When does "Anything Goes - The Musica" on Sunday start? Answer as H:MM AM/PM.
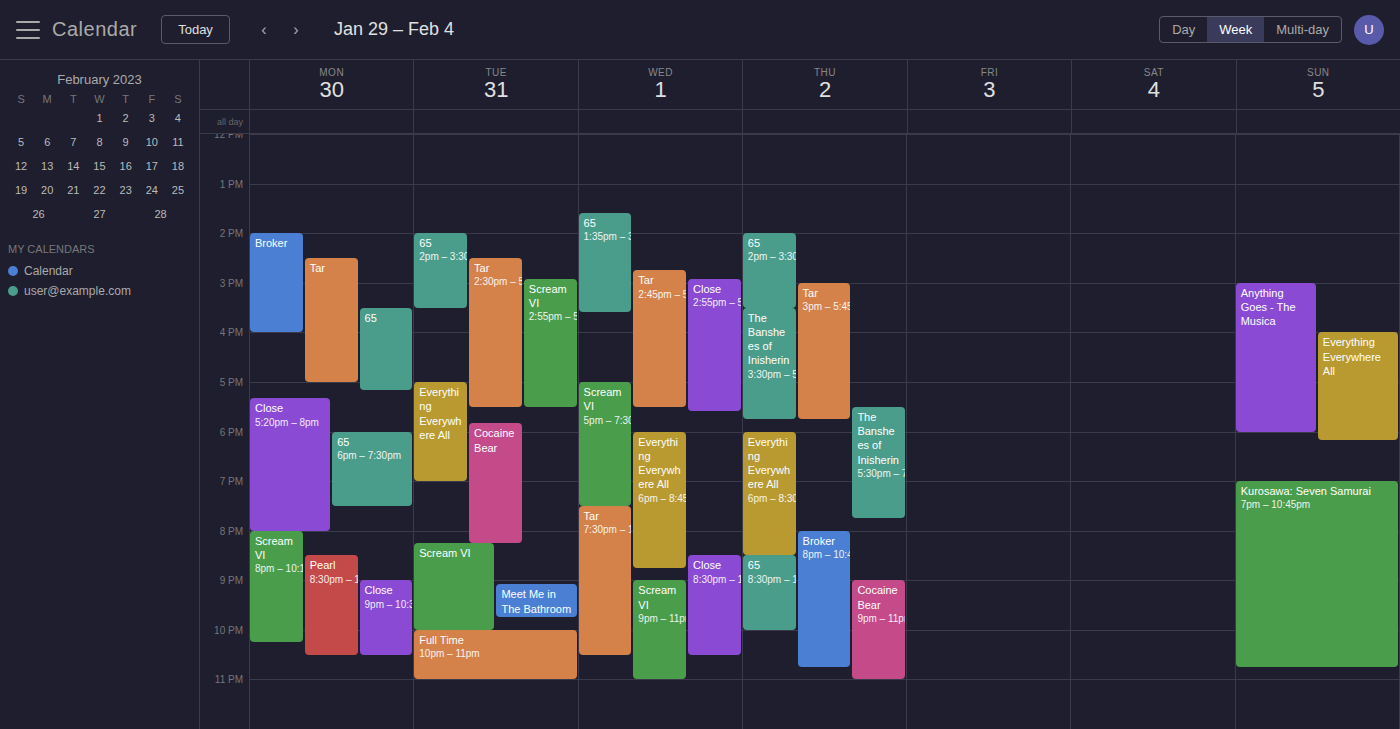
3:00 PM